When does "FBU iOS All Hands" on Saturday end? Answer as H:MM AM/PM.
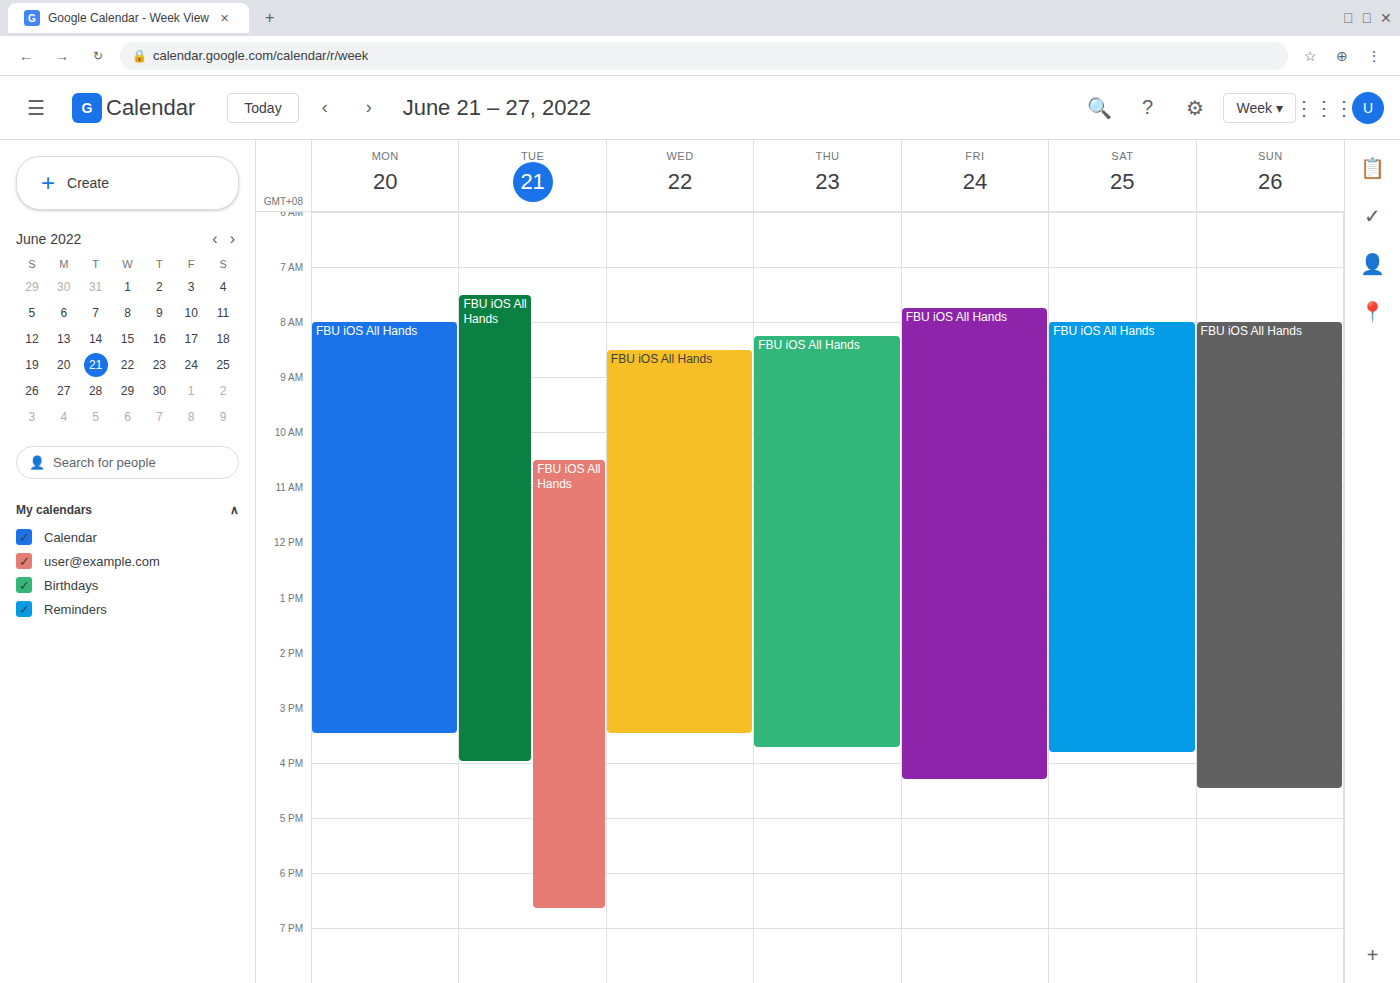
3:50 PM